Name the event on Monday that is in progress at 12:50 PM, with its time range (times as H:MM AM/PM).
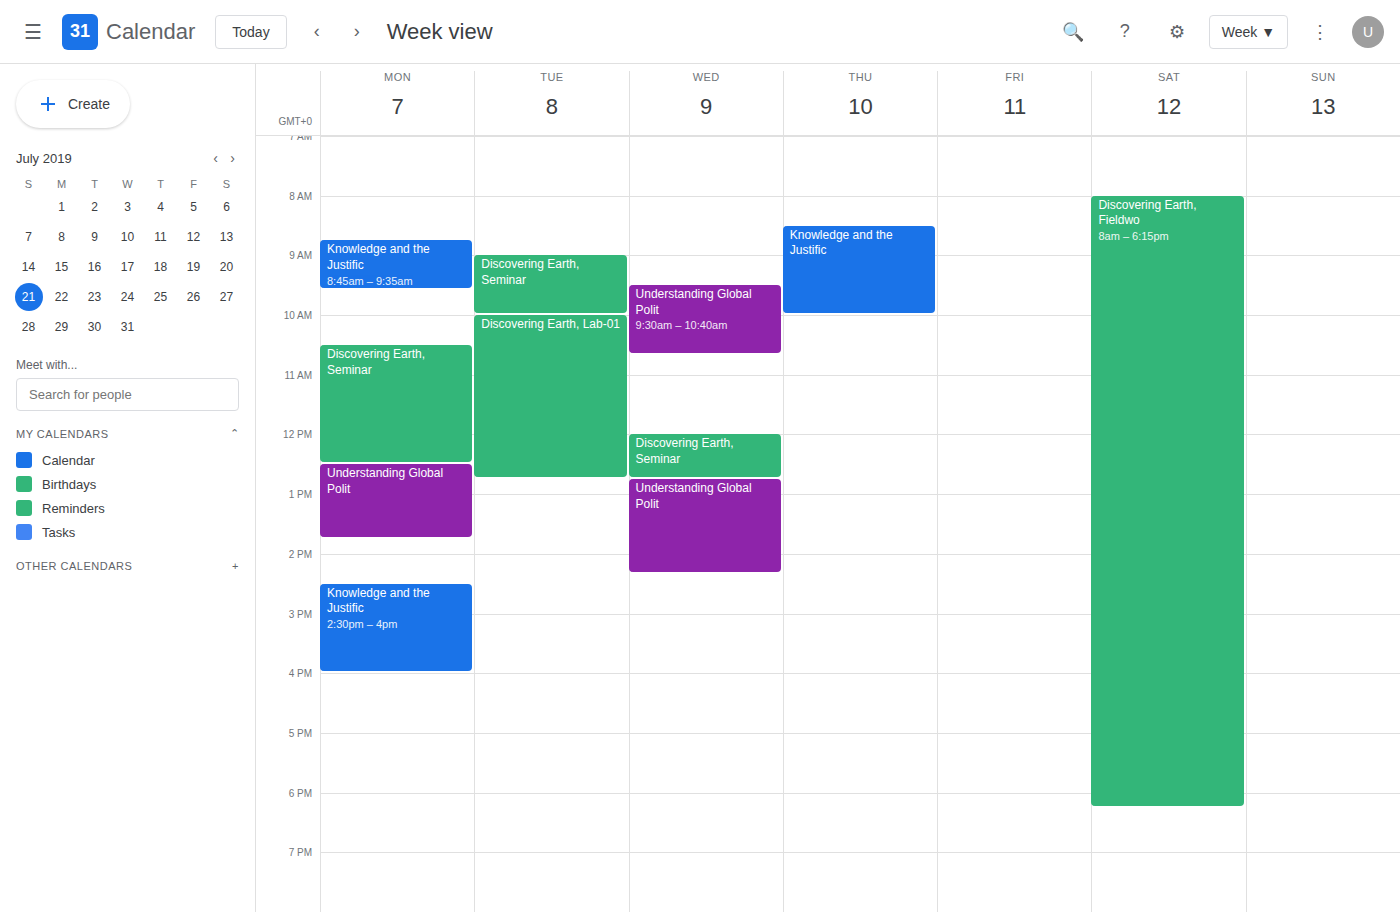
"Understanding Global Polit", 12:30 PM to 1:45 PM